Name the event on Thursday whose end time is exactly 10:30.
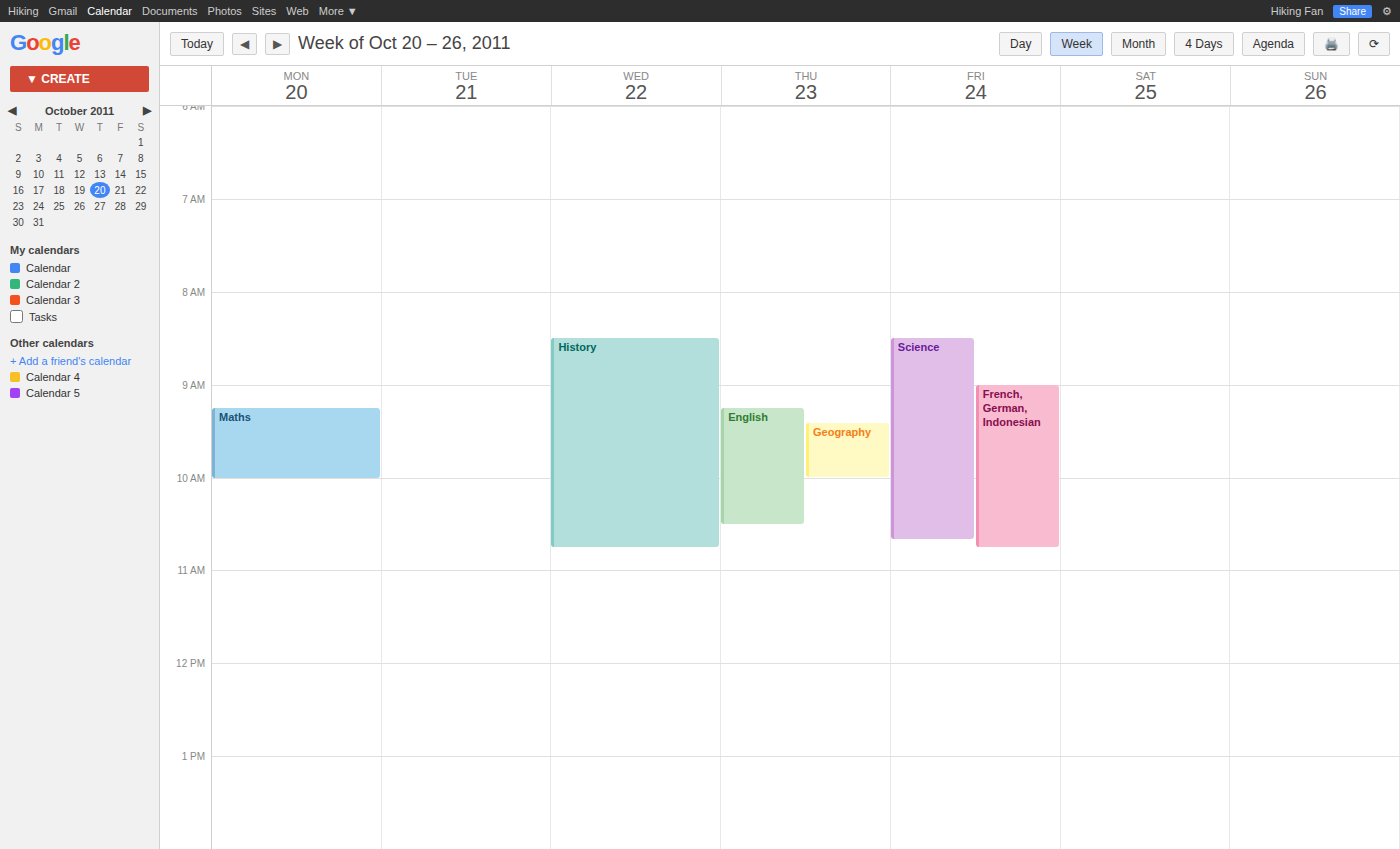
"English"